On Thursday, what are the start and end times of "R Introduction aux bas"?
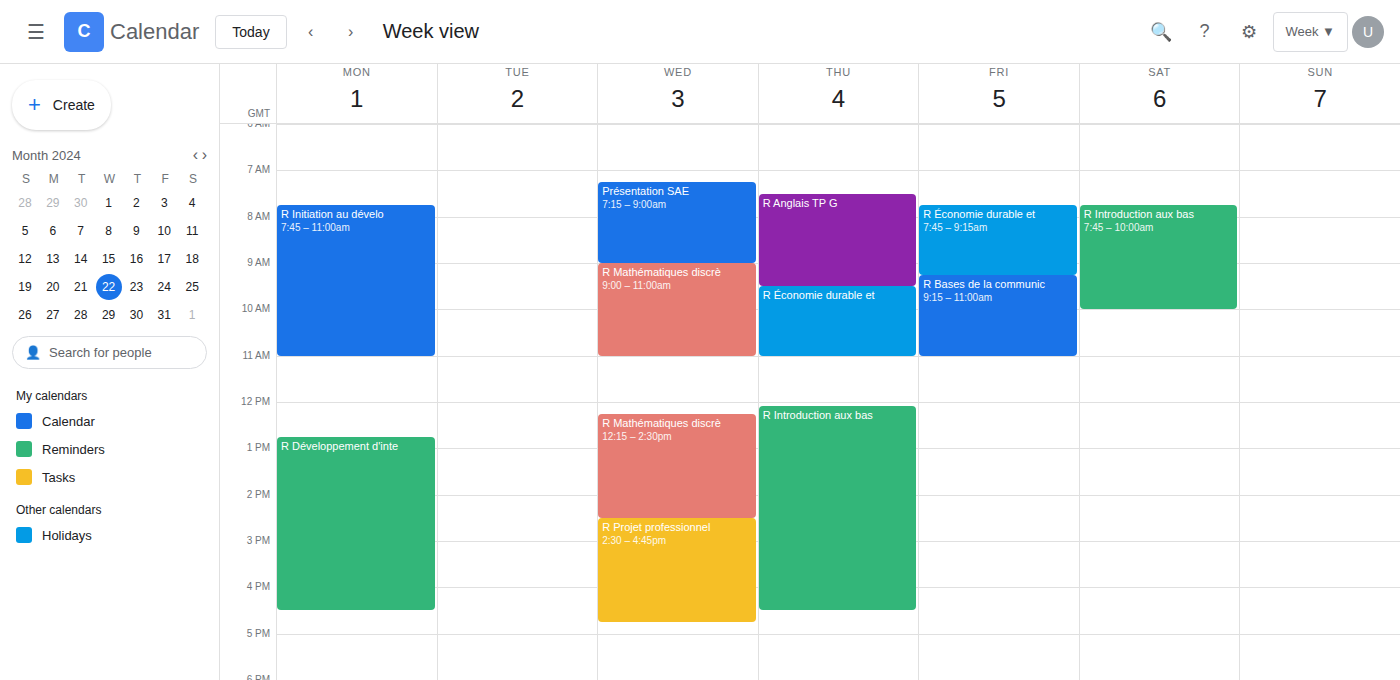
12:05 PM to 4:30 PM